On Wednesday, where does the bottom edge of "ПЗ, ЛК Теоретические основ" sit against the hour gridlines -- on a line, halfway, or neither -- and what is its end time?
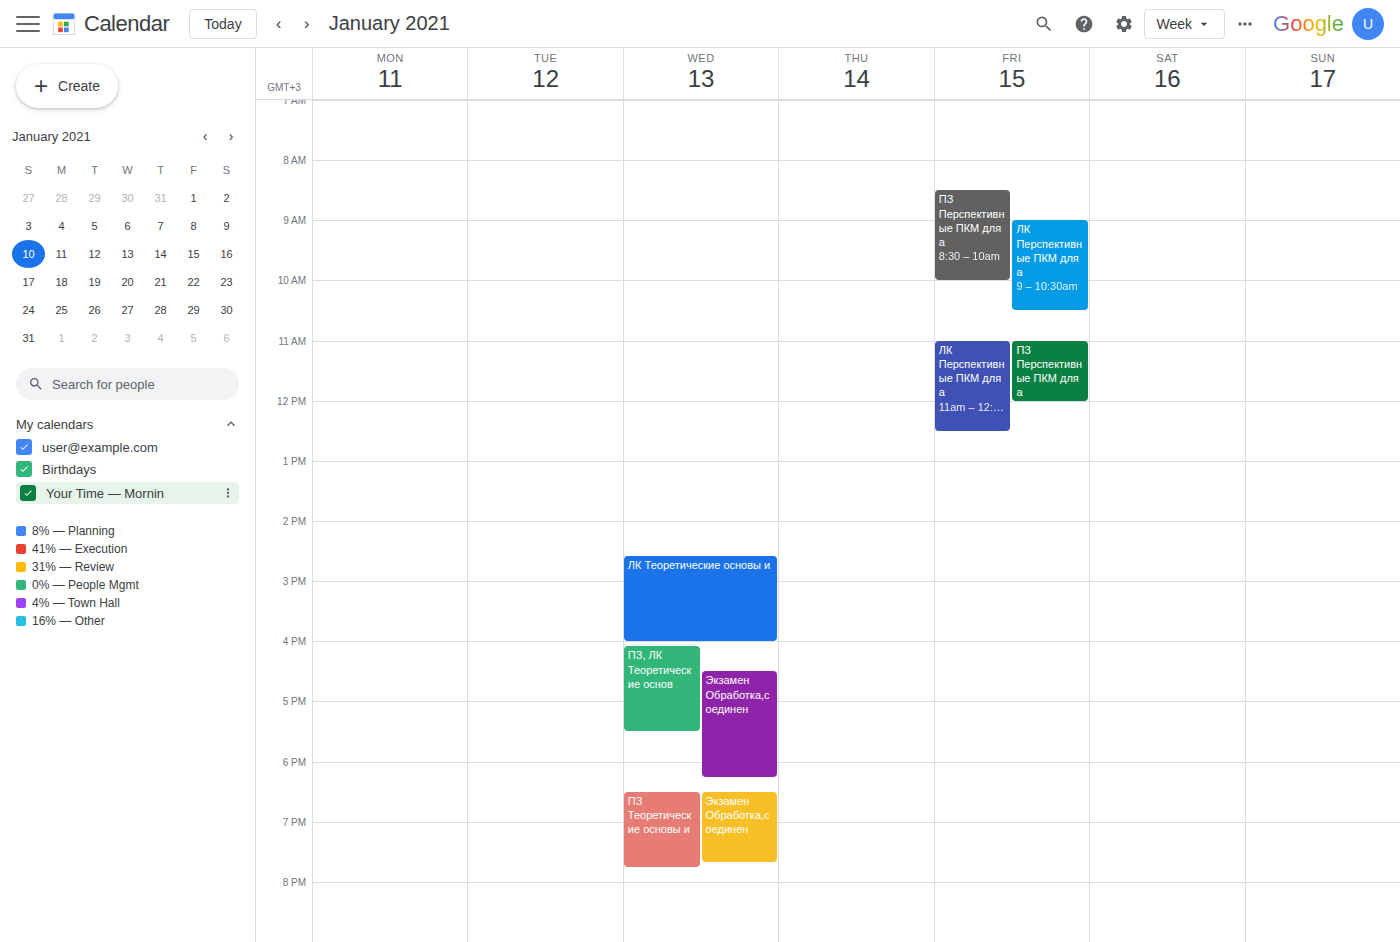
5:30 PM -- halfway between the 5 PM and 6 PM lines.